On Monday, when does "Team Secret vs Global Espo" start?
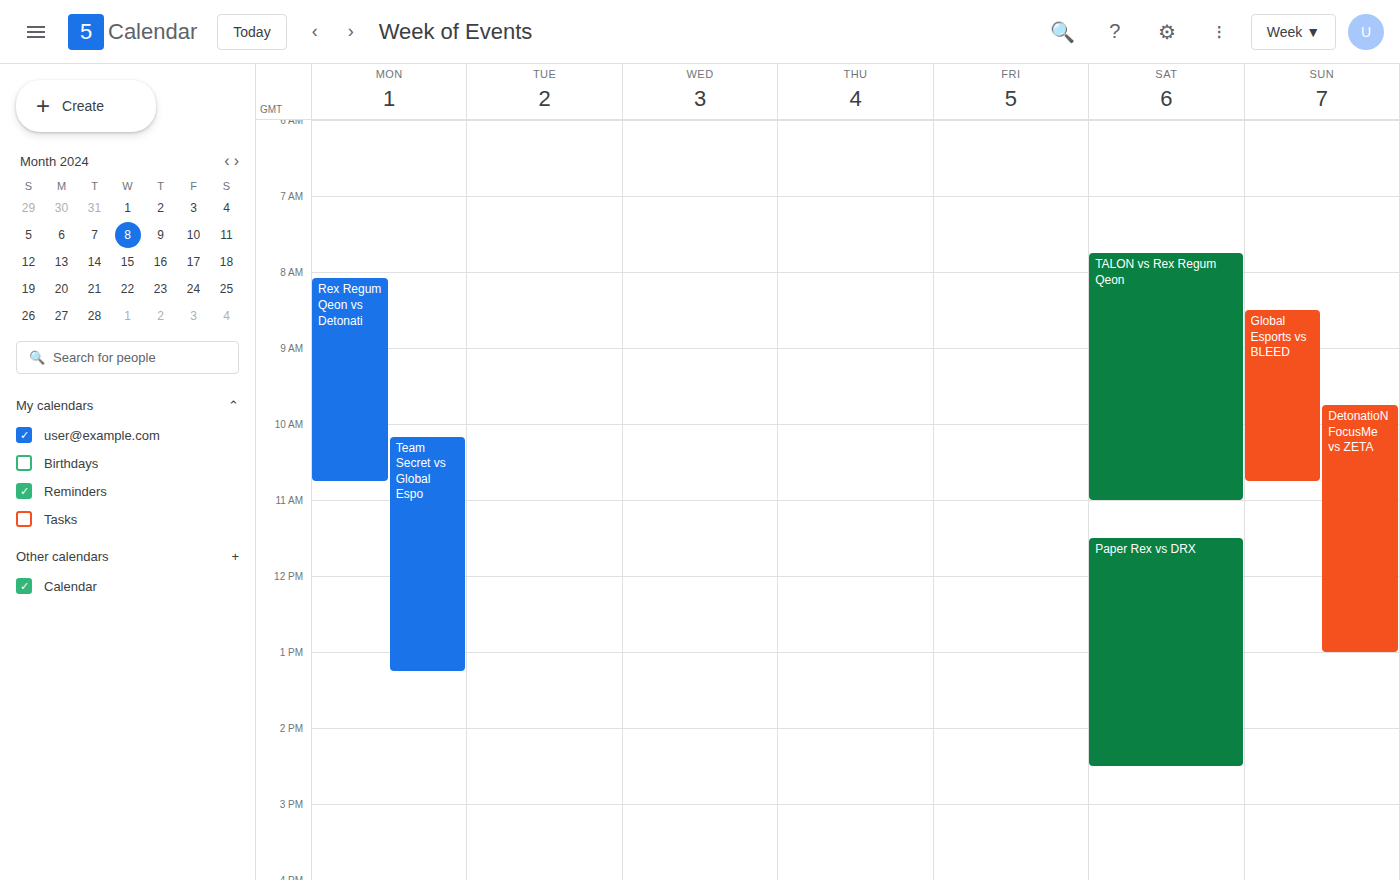
10:10 AM